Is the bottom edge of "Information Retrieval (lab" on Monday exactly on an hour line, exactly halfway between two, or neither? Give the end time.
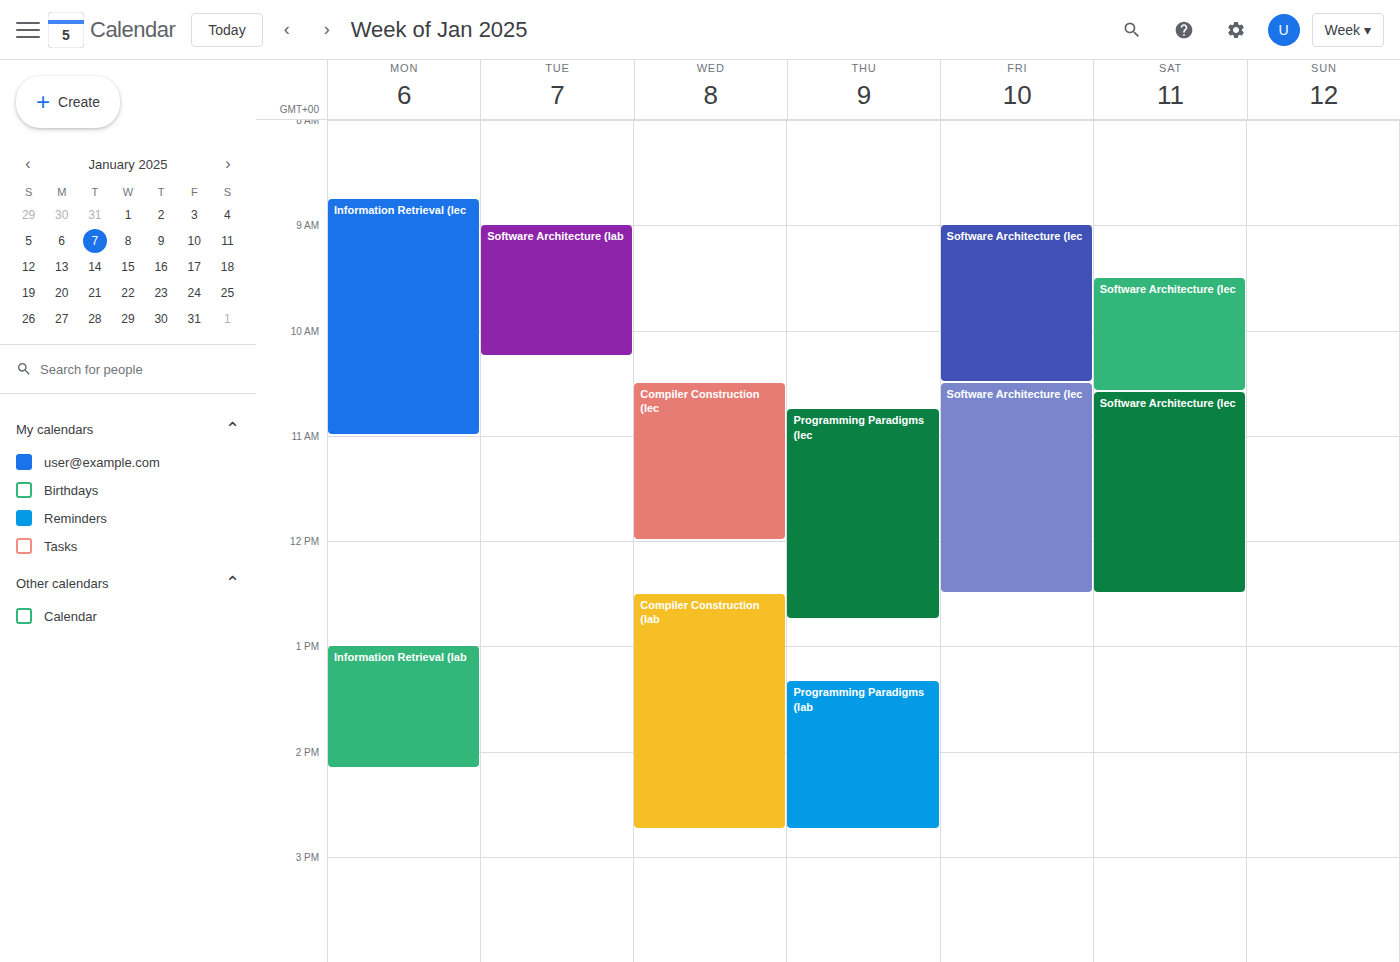
14:10 -- neither: 10 minutes below the 14:00 line and 50 minutes above the 15:00 line.